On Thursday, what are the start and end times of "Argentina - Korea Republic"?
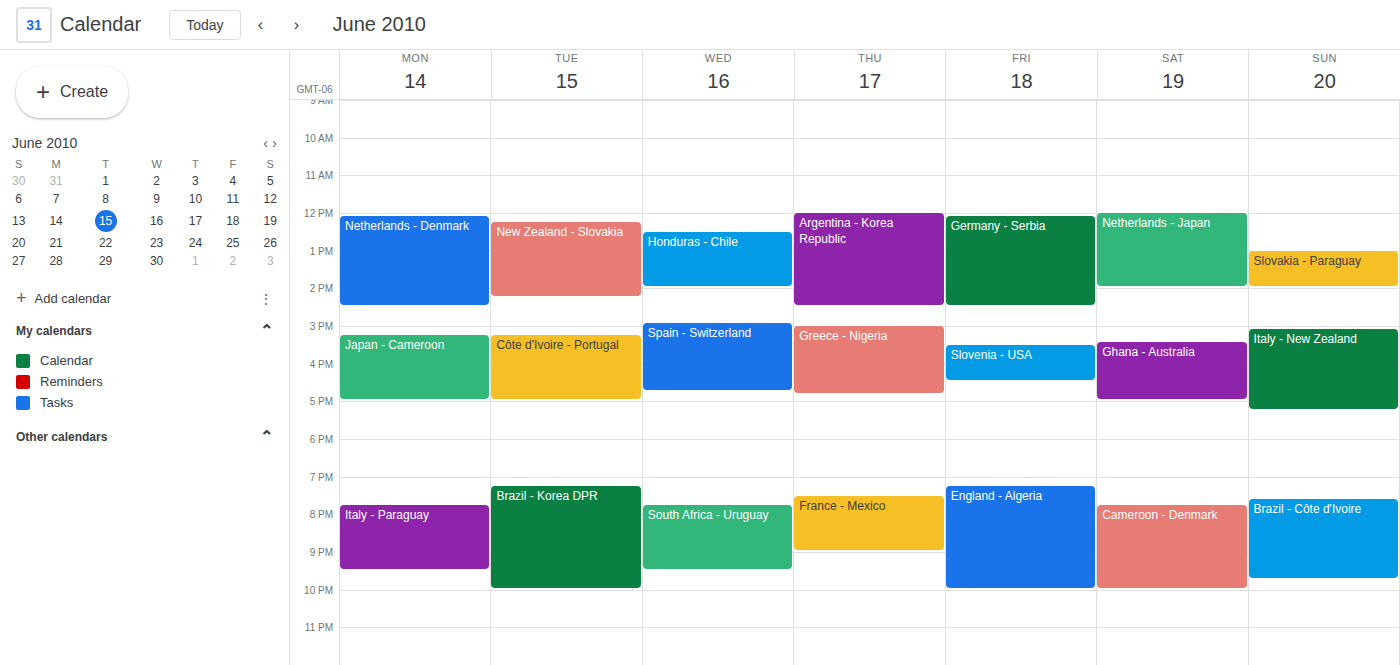
12:00 PM to 2:30 PM